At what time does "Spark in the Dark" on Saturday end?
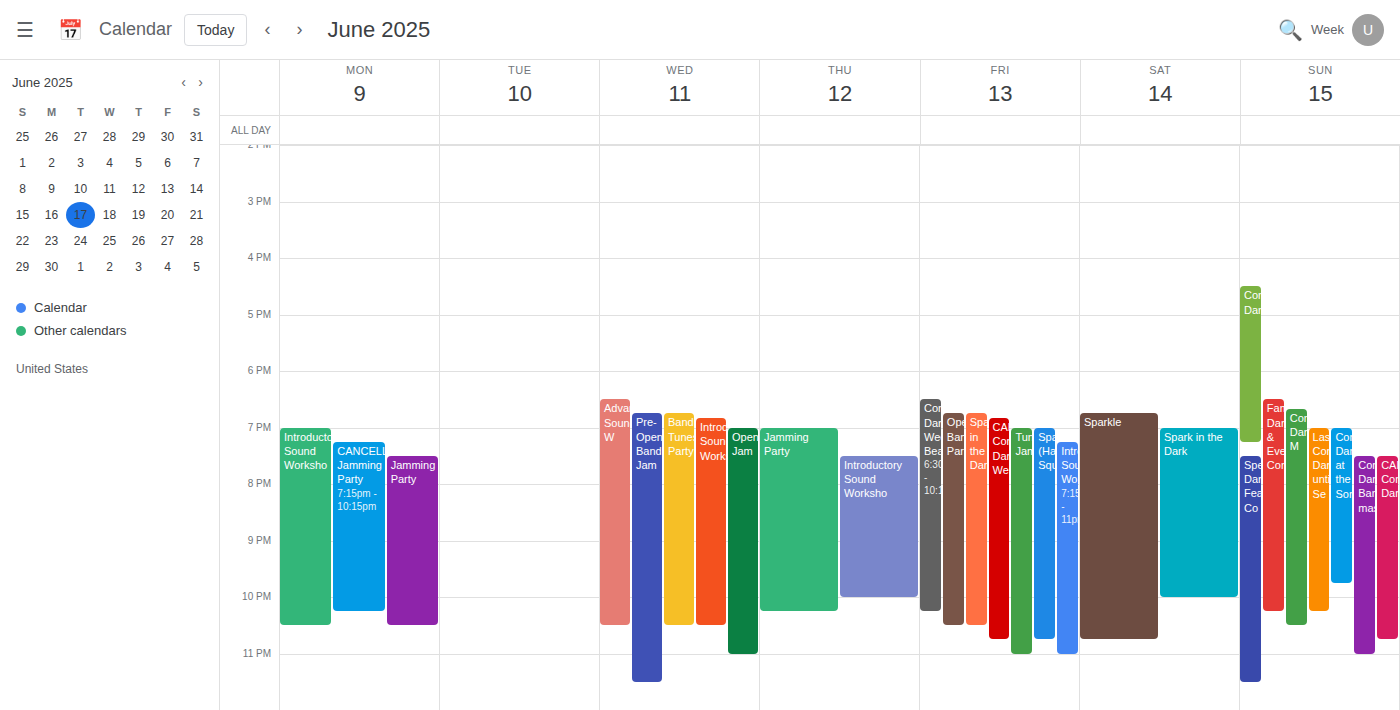
10:00 PM